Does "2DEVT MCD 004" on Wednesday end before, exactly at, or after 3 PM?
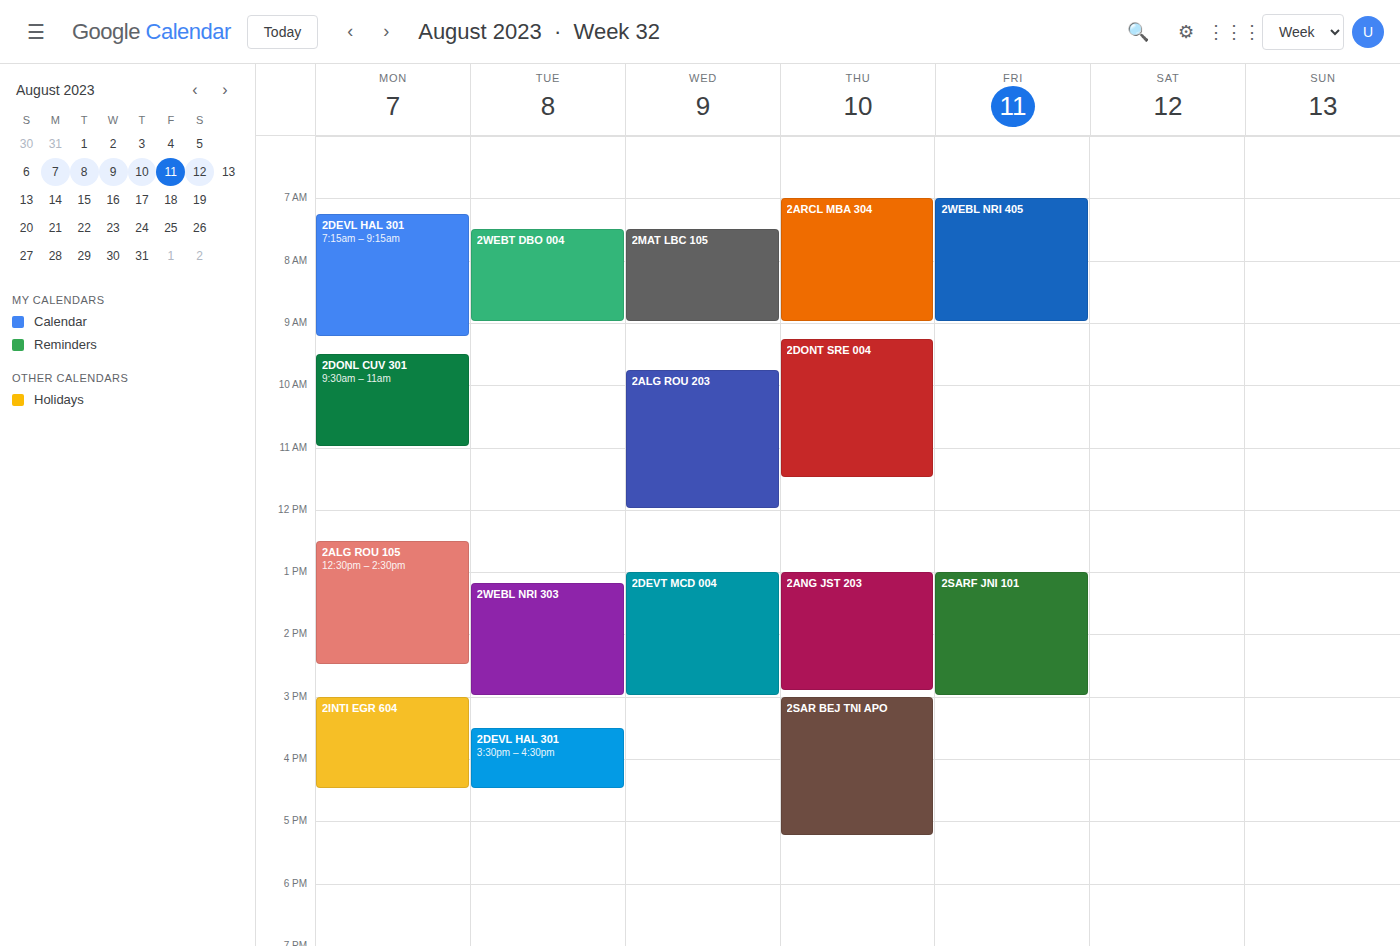
3:00 PM -- exactly at 3 PM, on the 3 PM line.